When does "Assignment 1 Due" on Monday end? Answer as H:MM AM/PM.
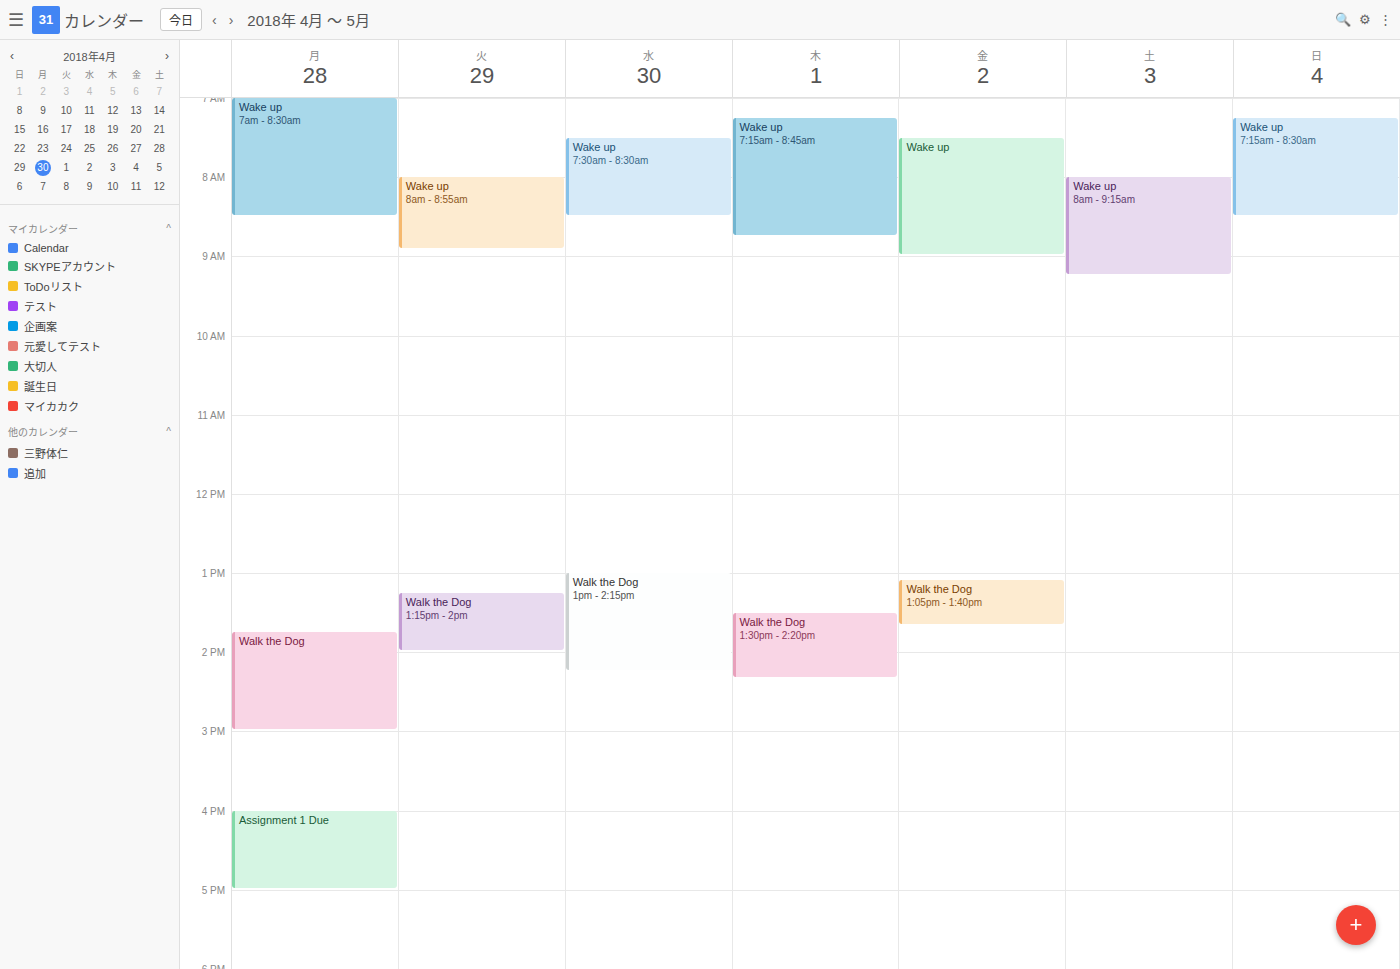
5:00 PM